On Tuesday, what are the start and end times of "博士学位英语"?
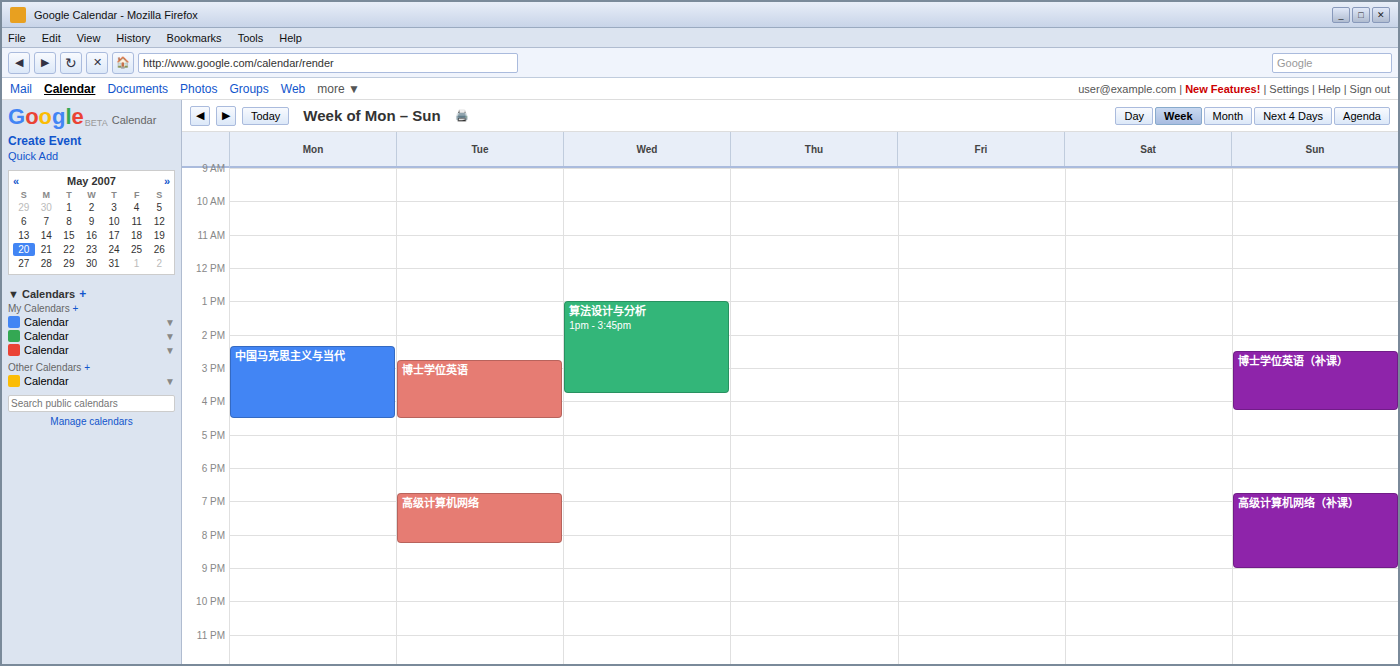
2:45 PM to 4:30 PM